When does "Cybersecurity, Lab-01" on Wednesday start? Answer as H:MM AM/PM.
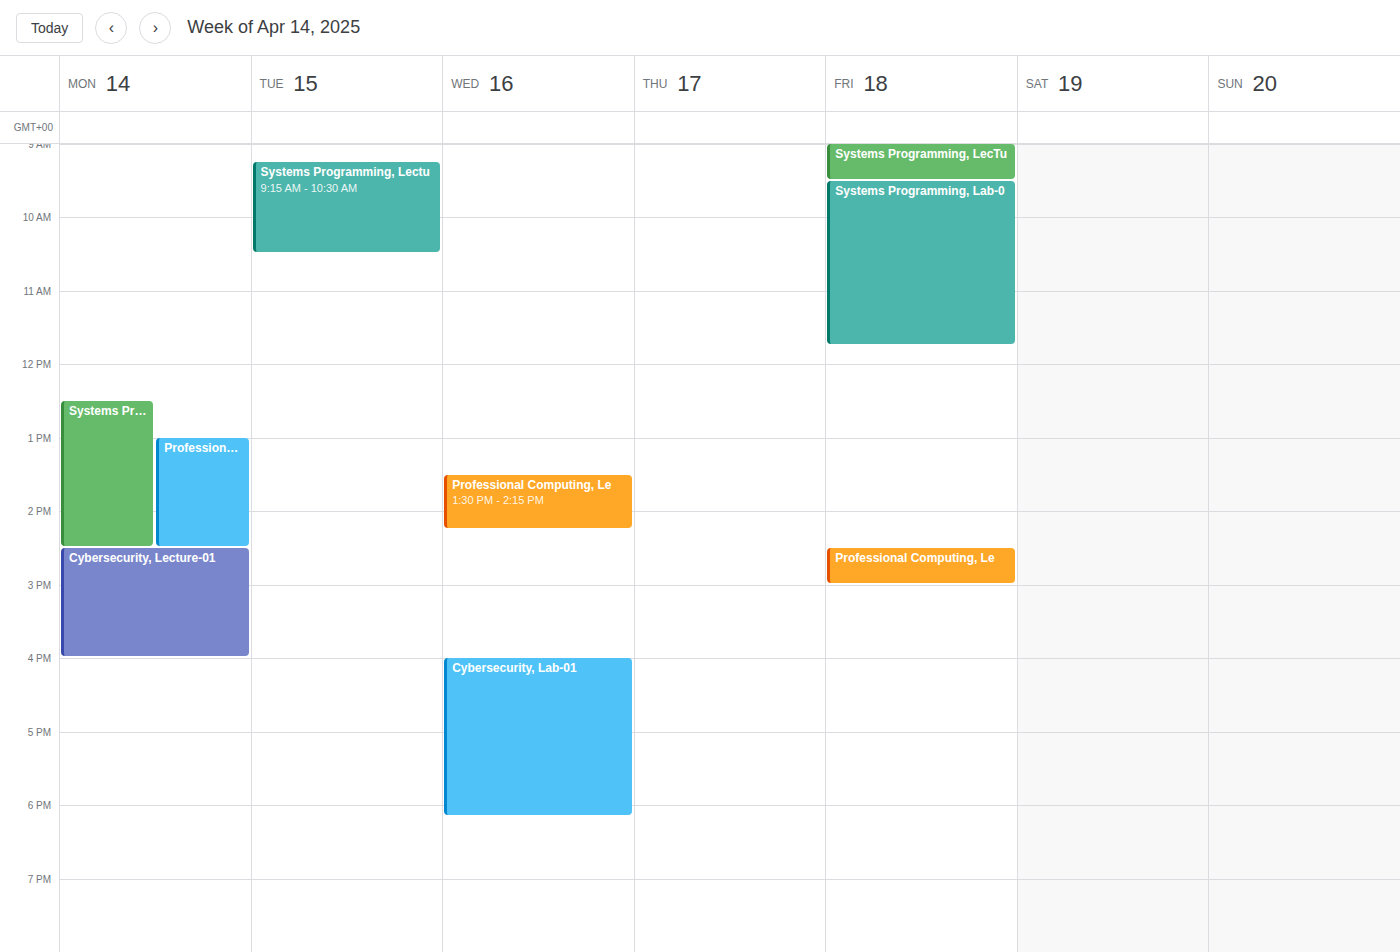
4:00 PM